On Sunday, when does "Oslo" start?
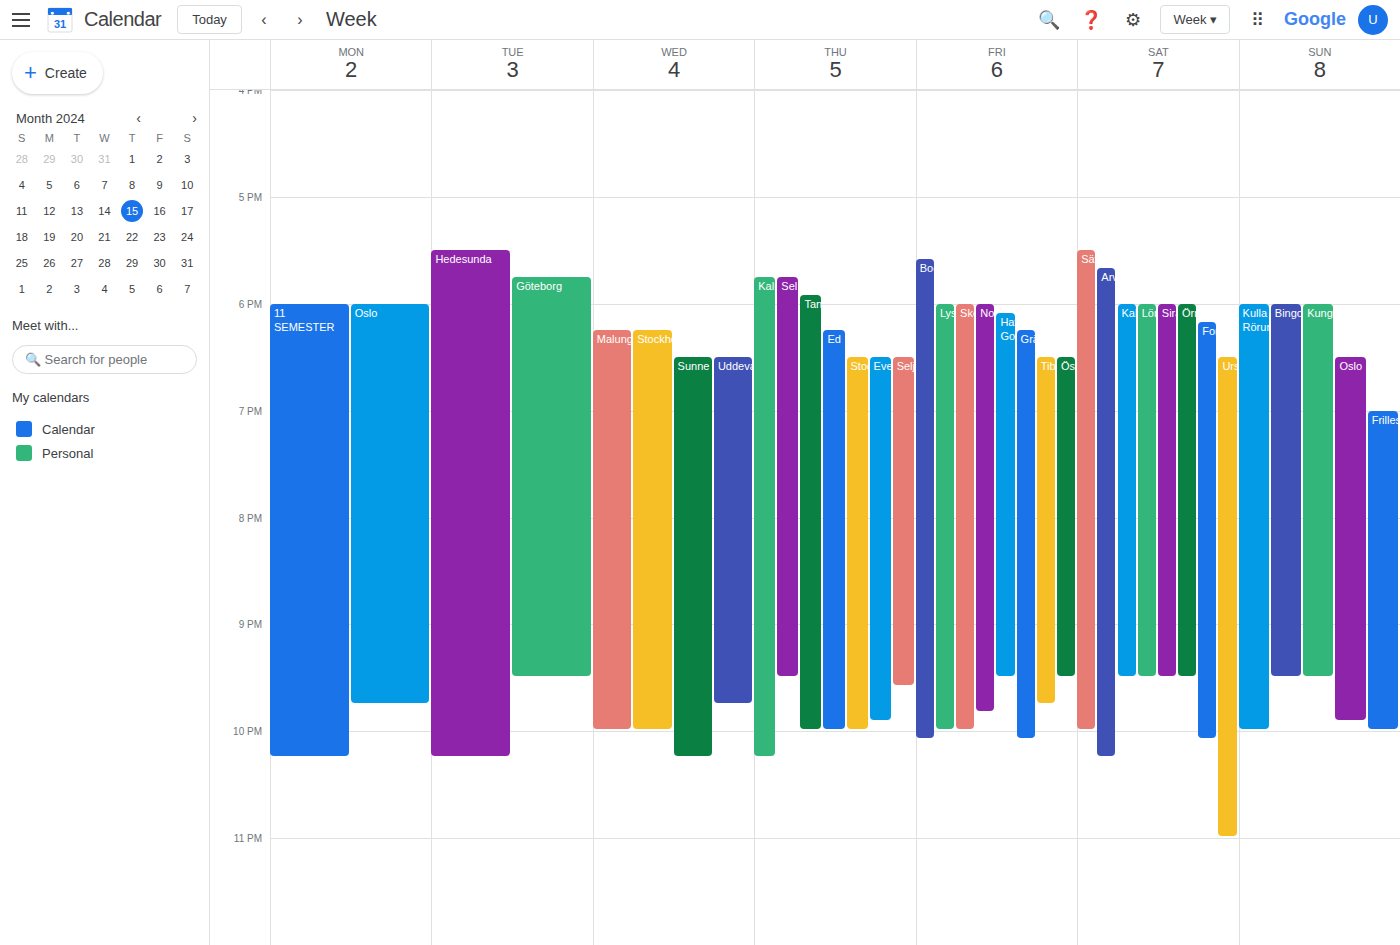
6:30 PM